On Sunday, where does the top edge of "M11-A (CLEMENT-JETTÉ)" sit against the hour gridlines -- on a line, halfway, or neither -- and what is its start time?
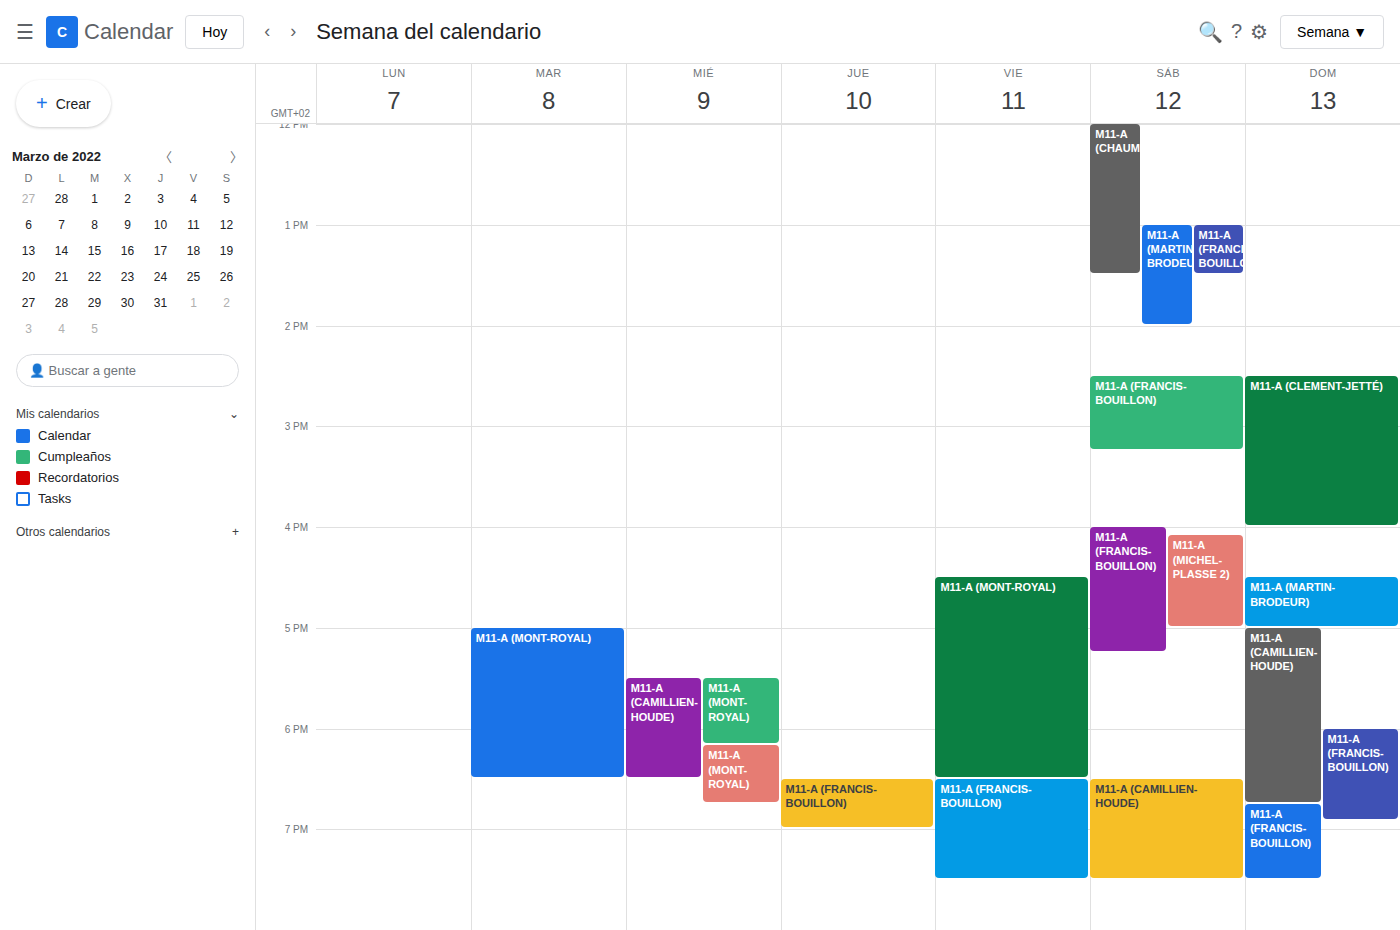
2:30 PM -- halfway between the 2 PM and 3 PM lines.